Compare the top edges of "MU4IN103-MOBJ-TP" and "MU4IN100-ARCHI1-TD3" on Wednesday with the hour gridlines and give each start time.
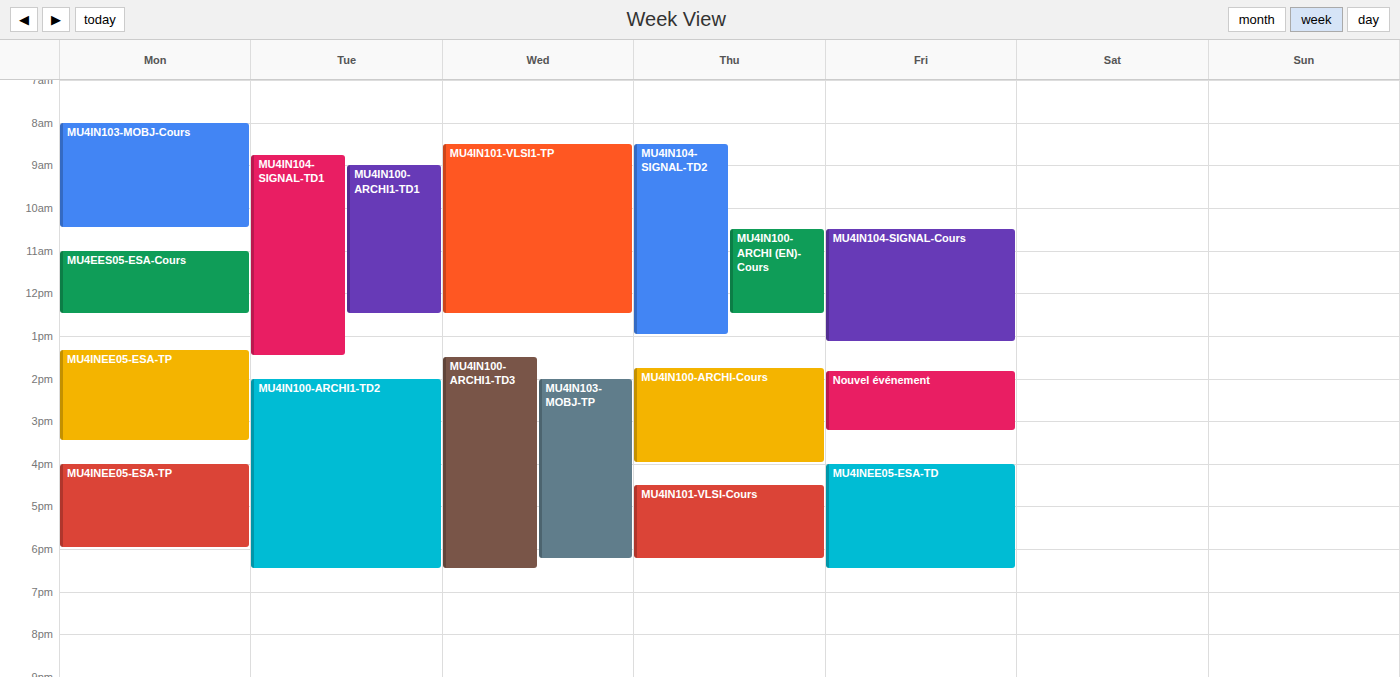
"MU4IN103-MOBJ-TP": 2:00 PM, exactly on the 2 PM line. "MU4IN100-ARCHI1-TD3": 1:30 PM, halfway between the 1 PM and 2 PM lines.